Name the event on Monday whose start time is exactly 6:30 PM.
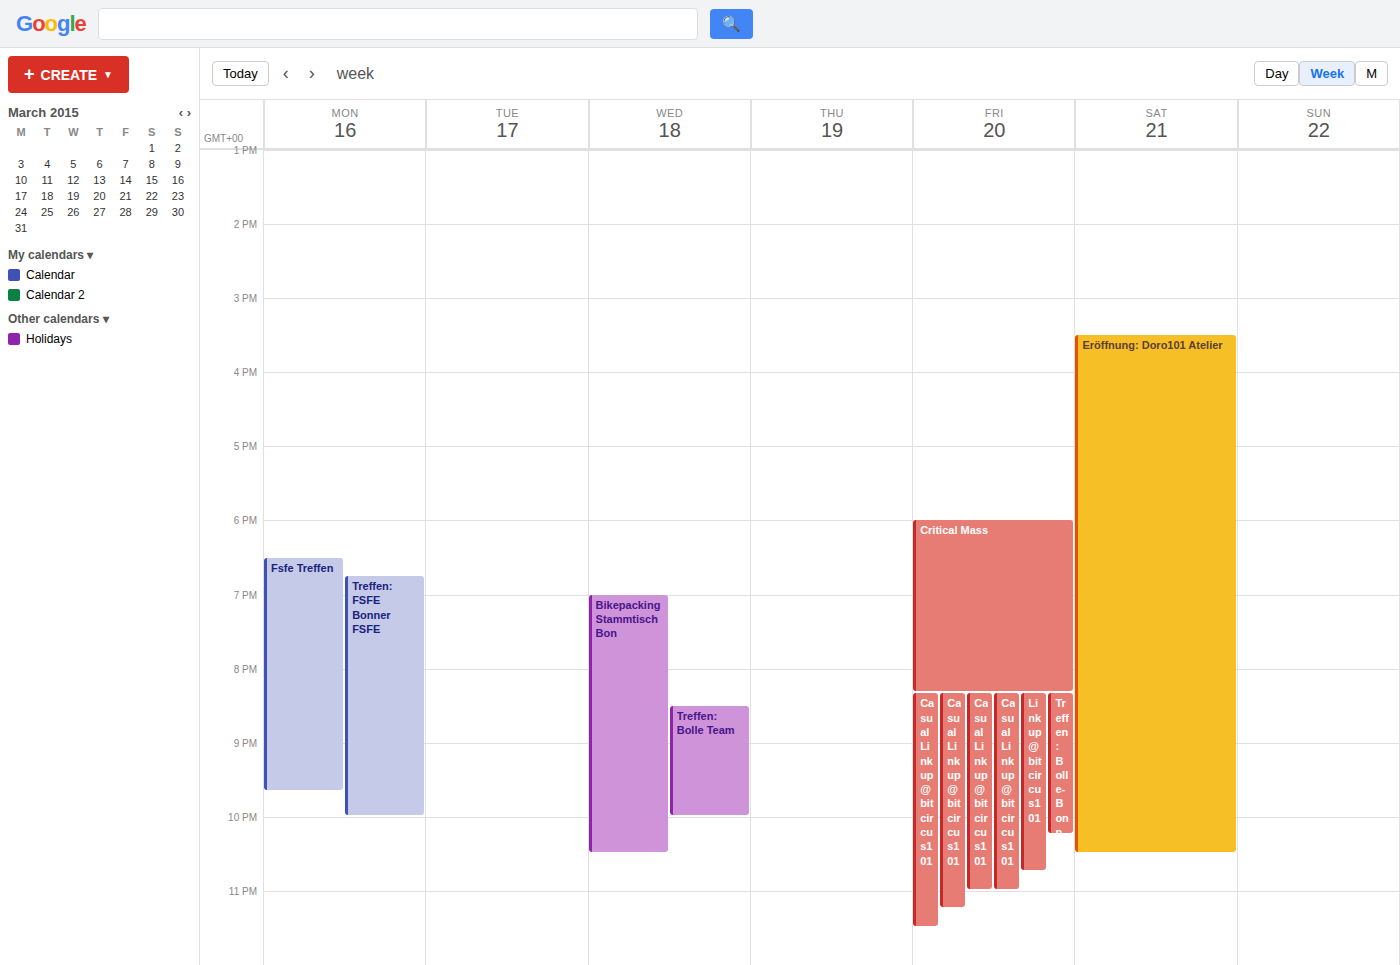
"Fsfe Treffen"